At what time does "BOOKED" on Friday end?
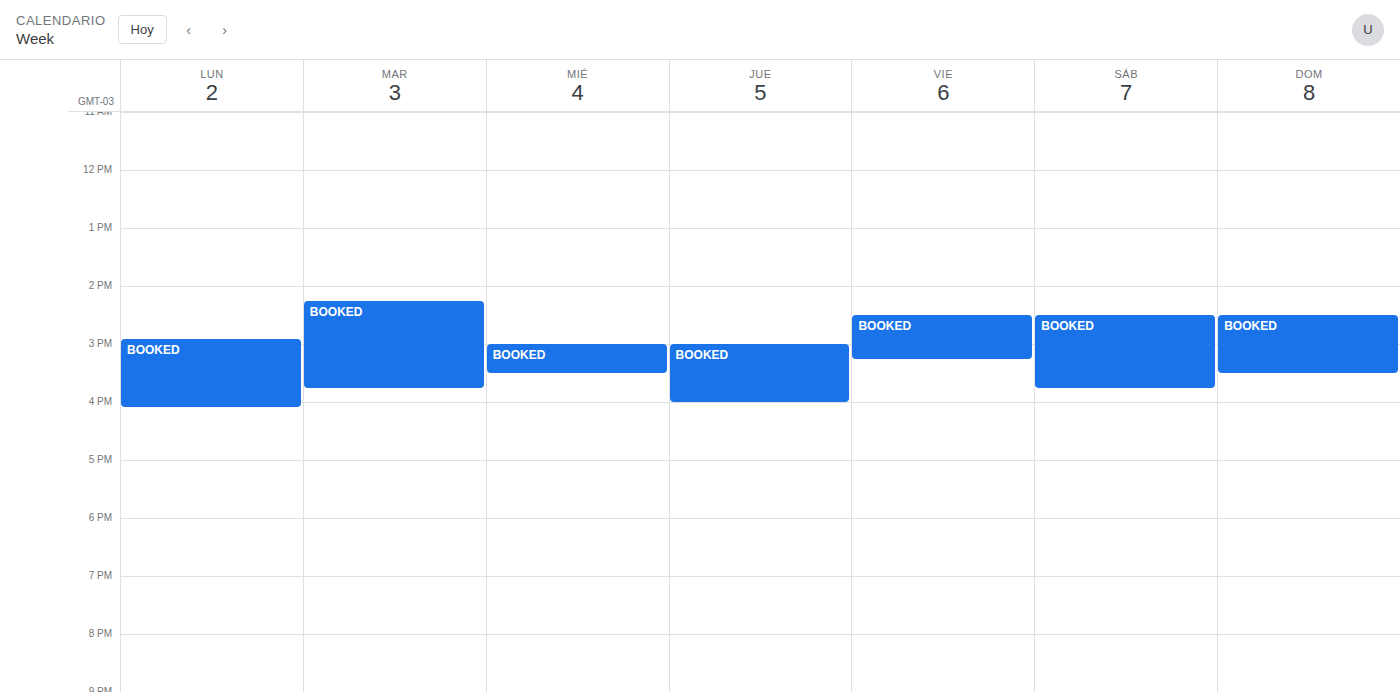
3:15 PM